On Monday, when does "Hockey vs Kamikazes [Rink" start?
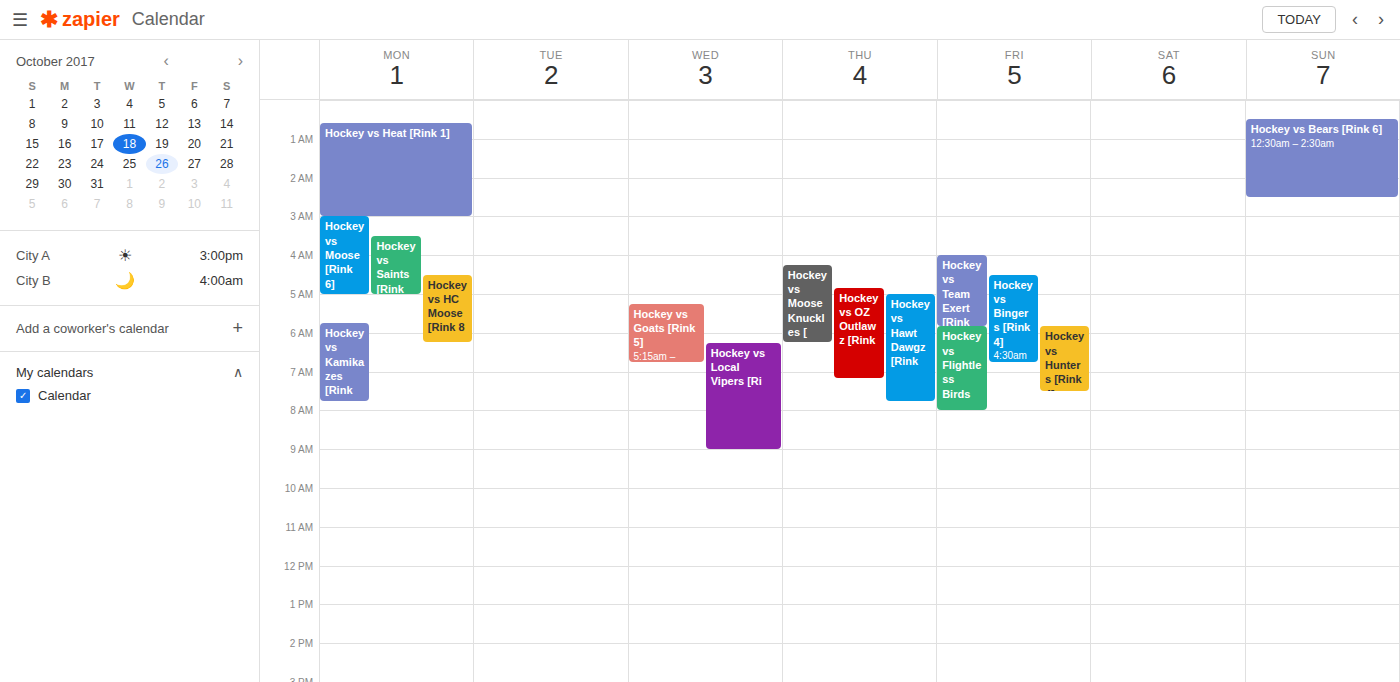
5:45 AM